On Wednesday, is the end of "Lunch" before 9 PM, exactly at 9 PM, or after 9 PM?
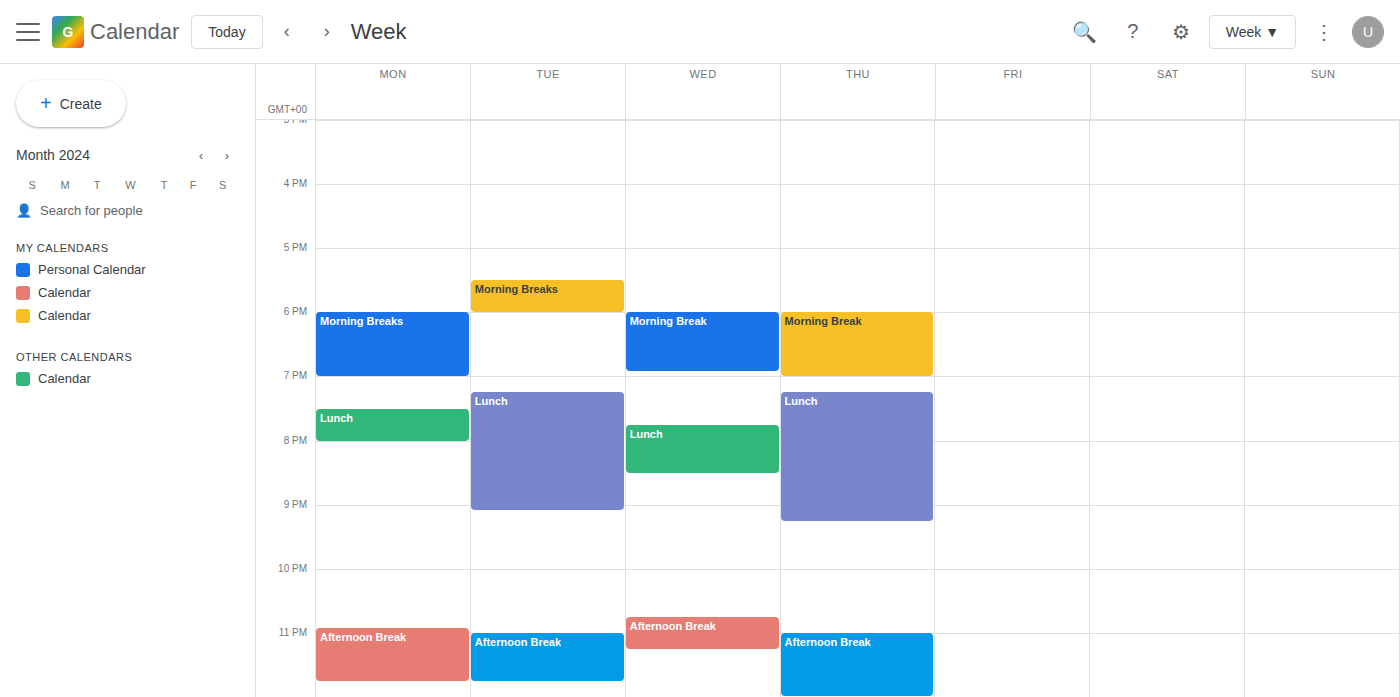
8:30 PM -- before 9 PM, 30 minutes above the 9 PM line.